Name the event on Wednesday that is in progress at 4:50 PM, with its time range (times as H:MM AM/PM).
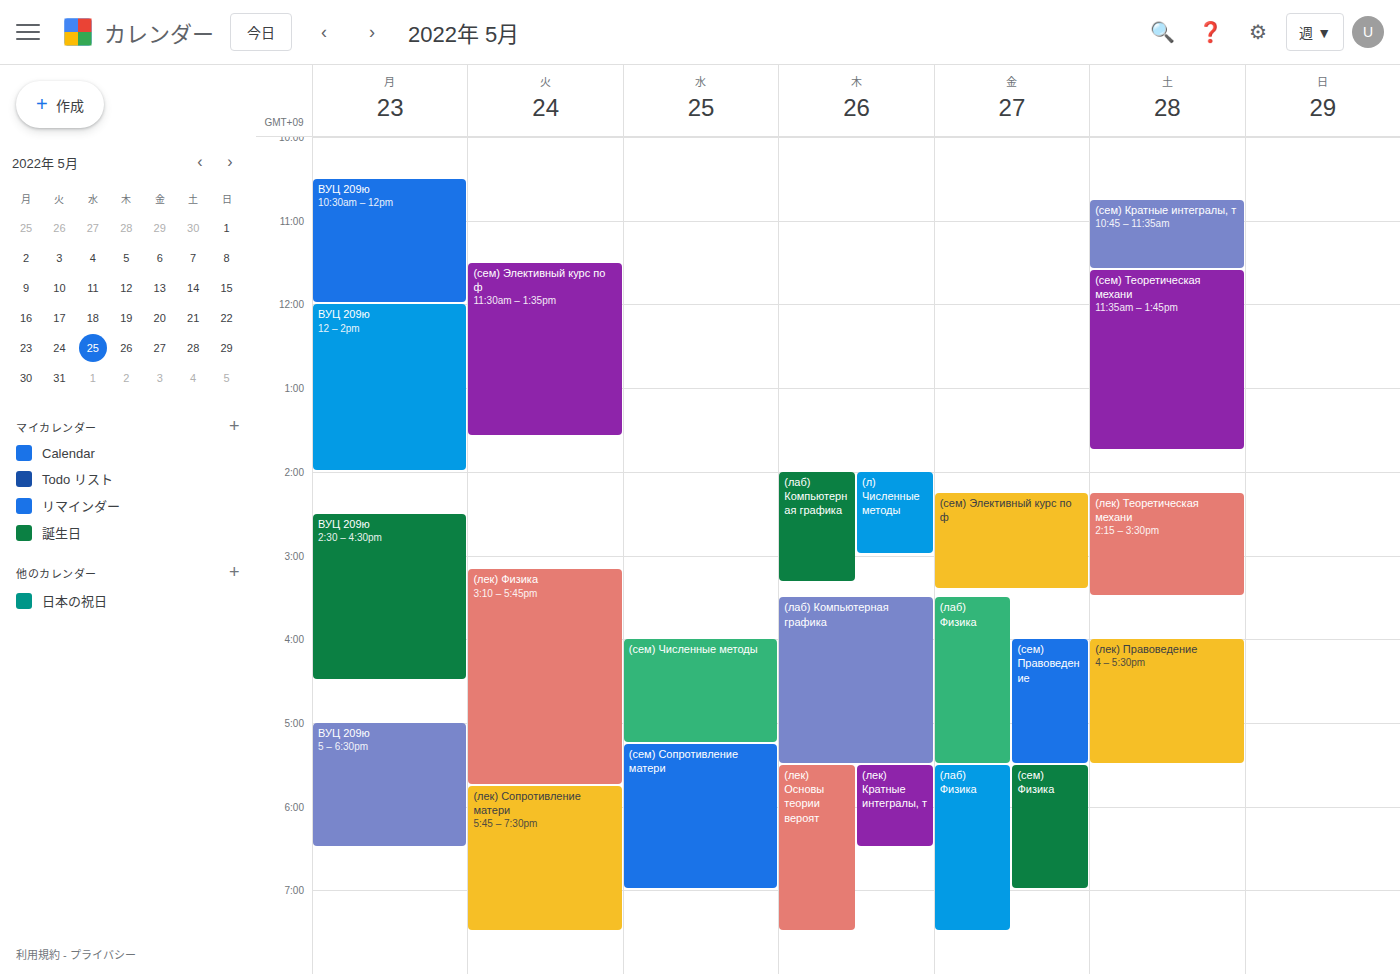
"(сем) Численные методы", 4:00 PM to 5:15 PM